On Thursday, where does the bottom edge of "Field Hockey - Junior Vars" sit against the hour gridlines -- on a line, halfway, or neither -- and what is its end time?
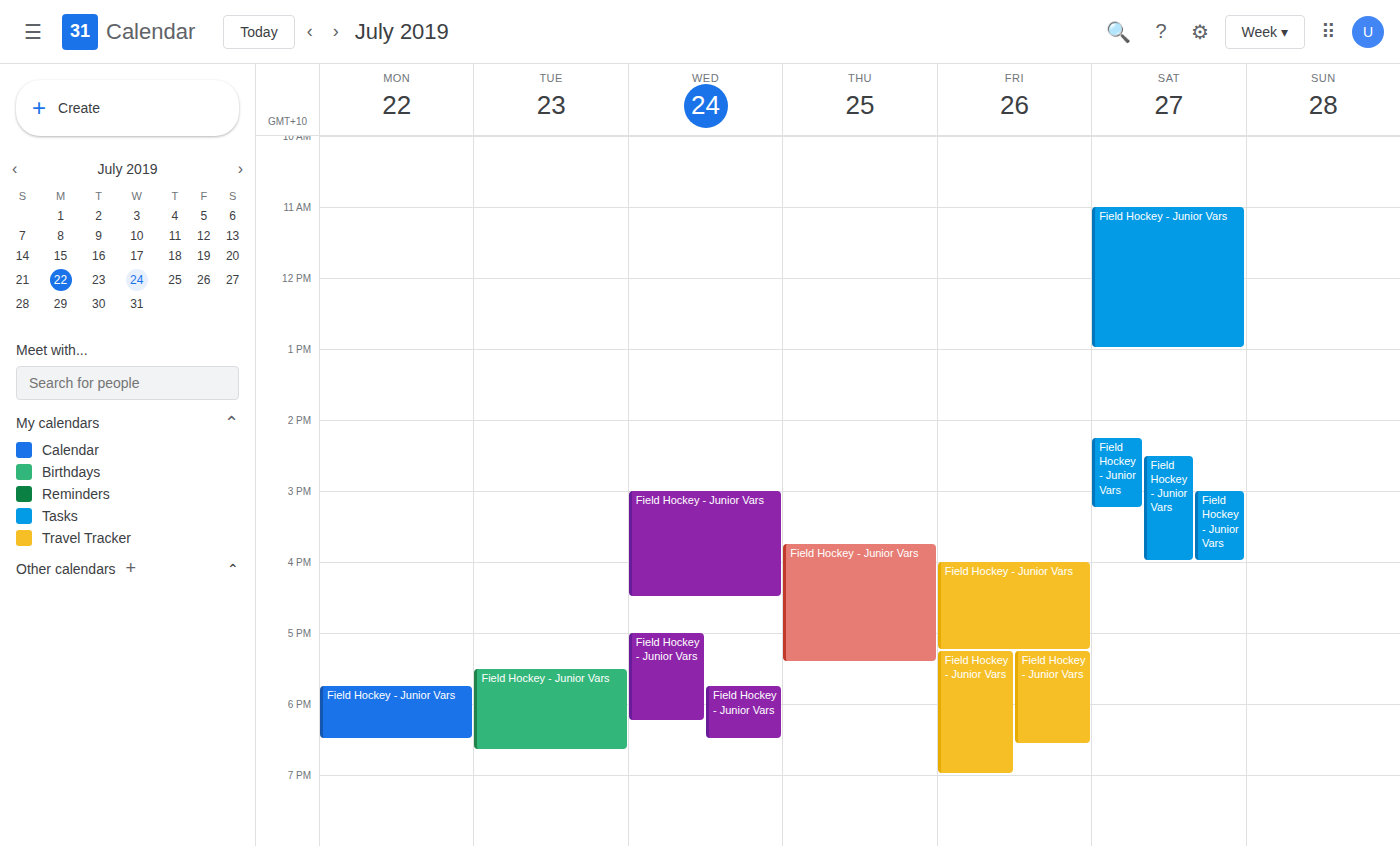
5:25 PM -- neither: 25 minutes below the 5 PM line and 35 minutes above the 6 PM line.